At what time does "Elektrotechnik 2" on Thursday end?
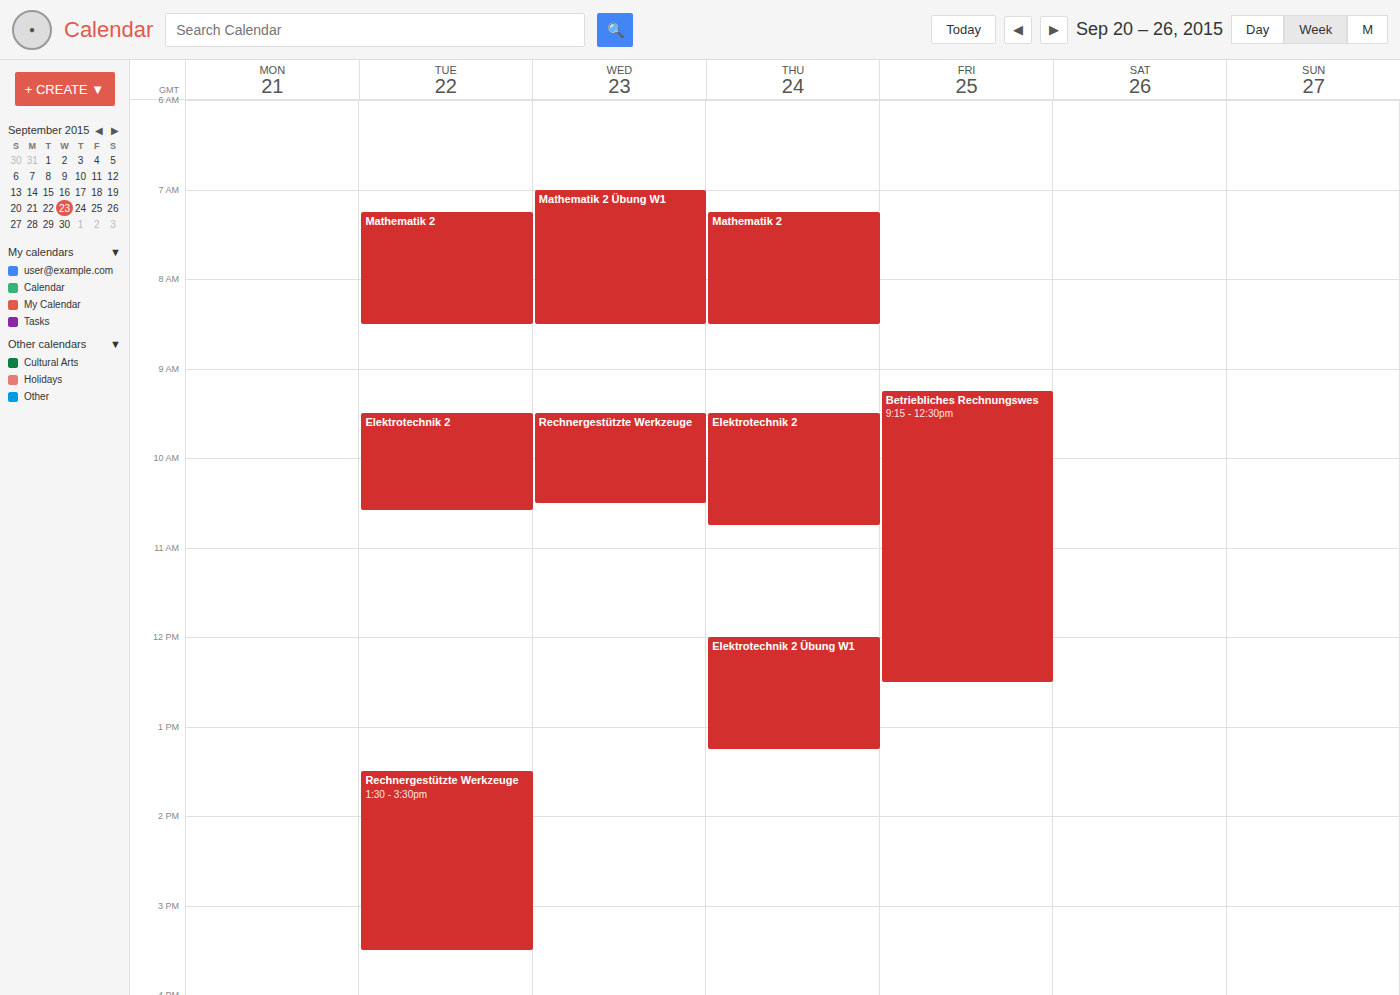
10:45 AM